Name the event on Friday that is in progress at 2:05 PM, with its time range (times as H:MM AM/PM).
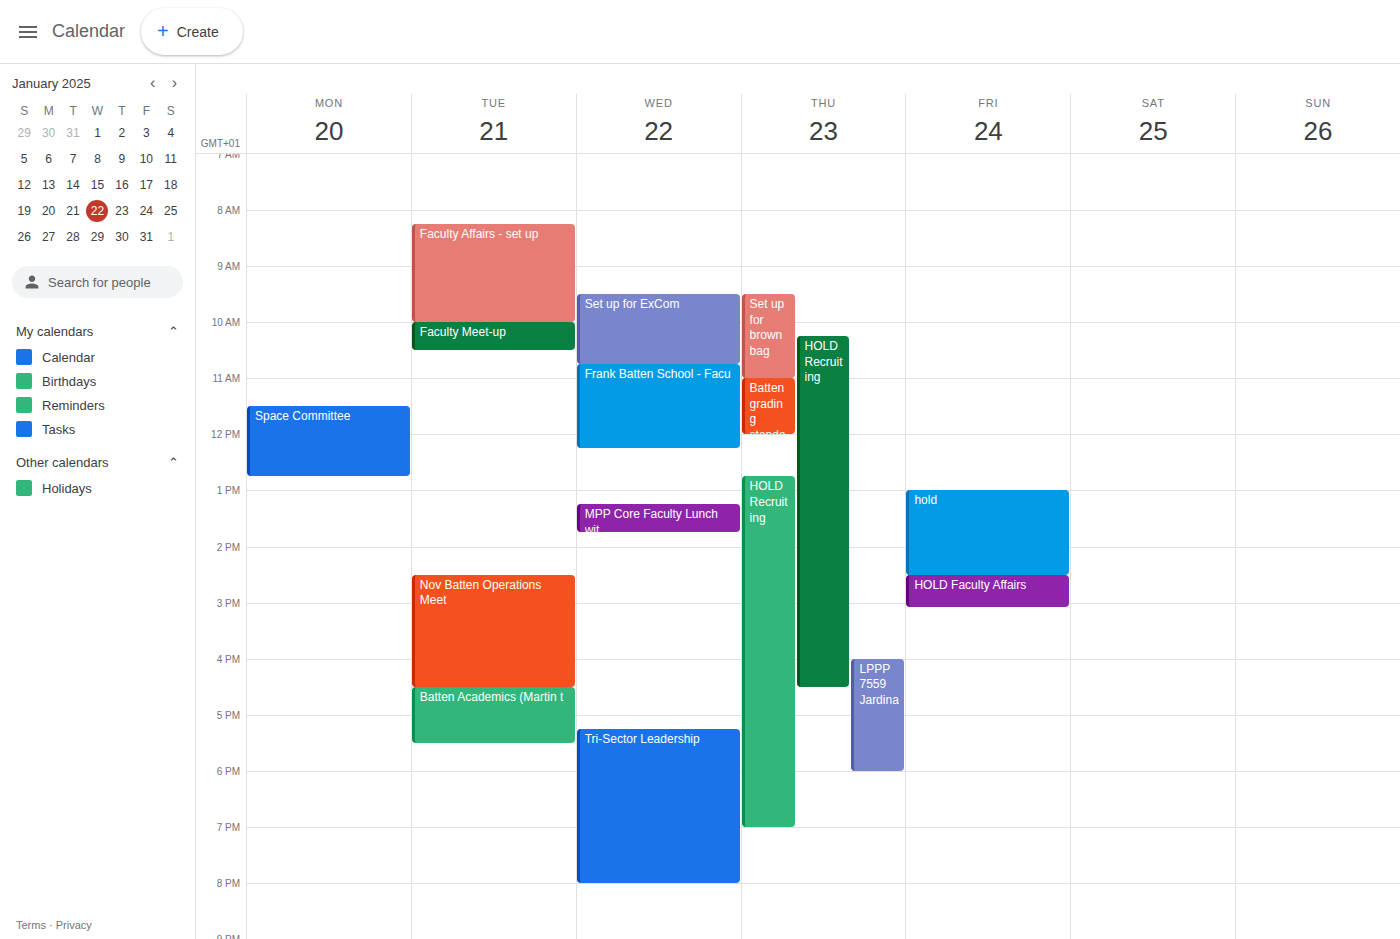
"hold", 1:00 PM to 2:30 PM